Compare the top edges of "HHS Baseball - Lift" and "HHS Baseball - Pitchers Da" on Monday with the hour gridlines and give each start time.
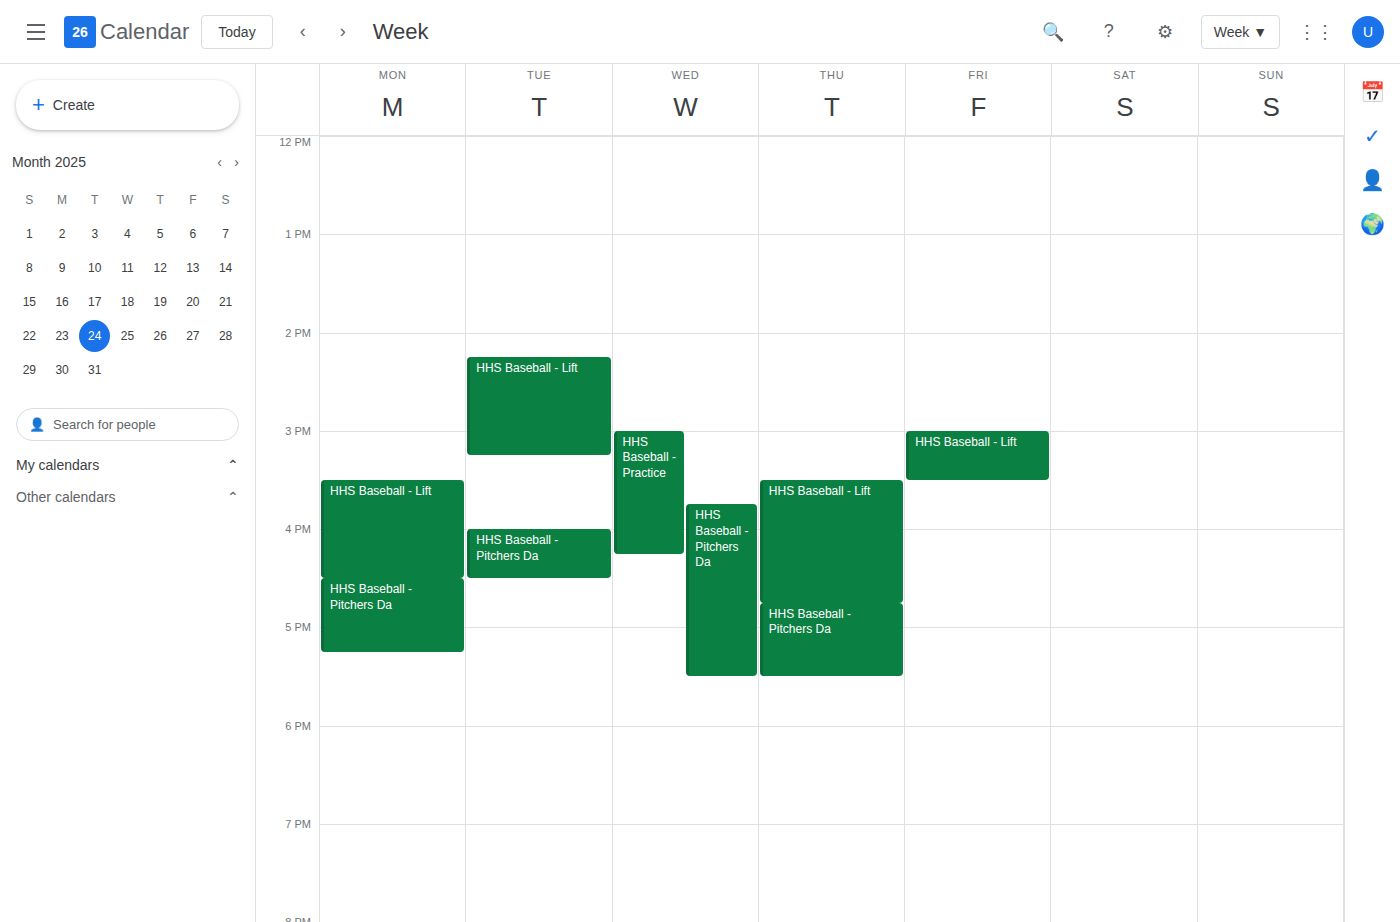
"HHS Baseball - Lift": 3:30 PM, halfway between the 3 PM and 4 PM lines. "HHS Baseball - Pitchers Da": 4:30 PM, halfway between the 4 PM and 5 PM lines.